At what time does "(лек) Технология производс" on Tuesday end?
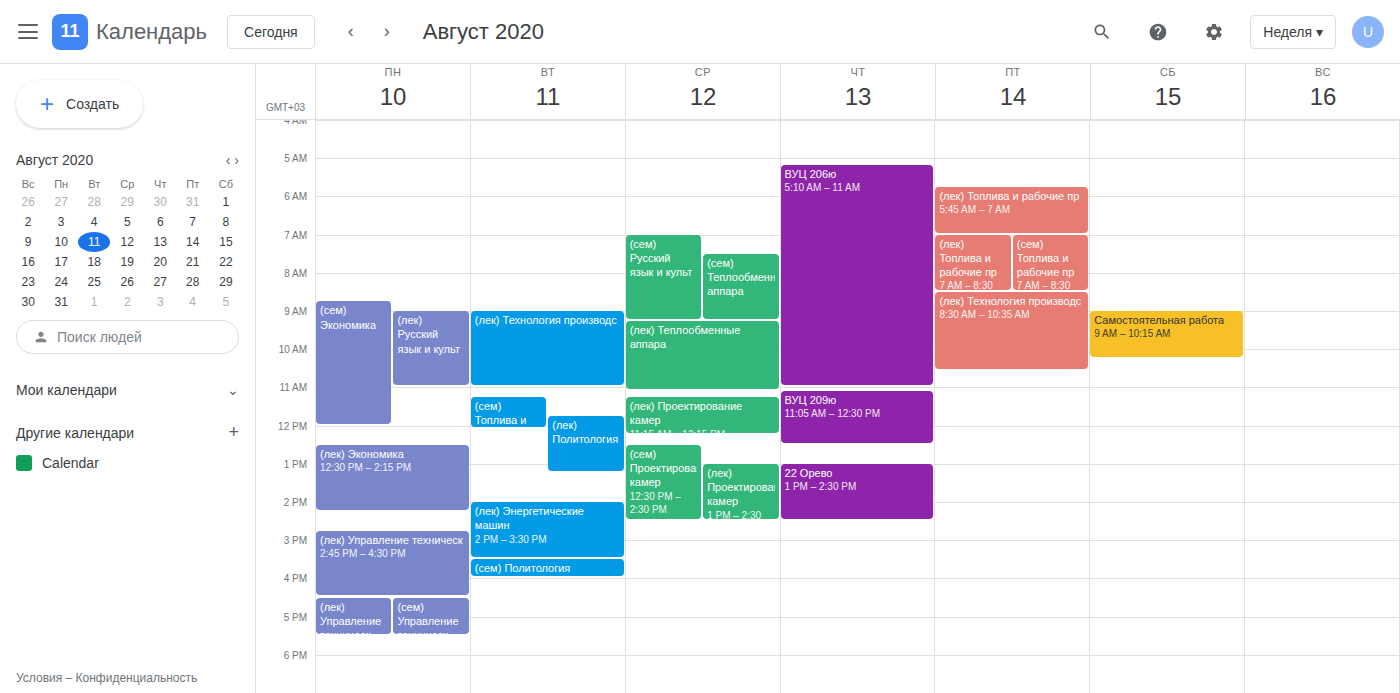
11:00 AM